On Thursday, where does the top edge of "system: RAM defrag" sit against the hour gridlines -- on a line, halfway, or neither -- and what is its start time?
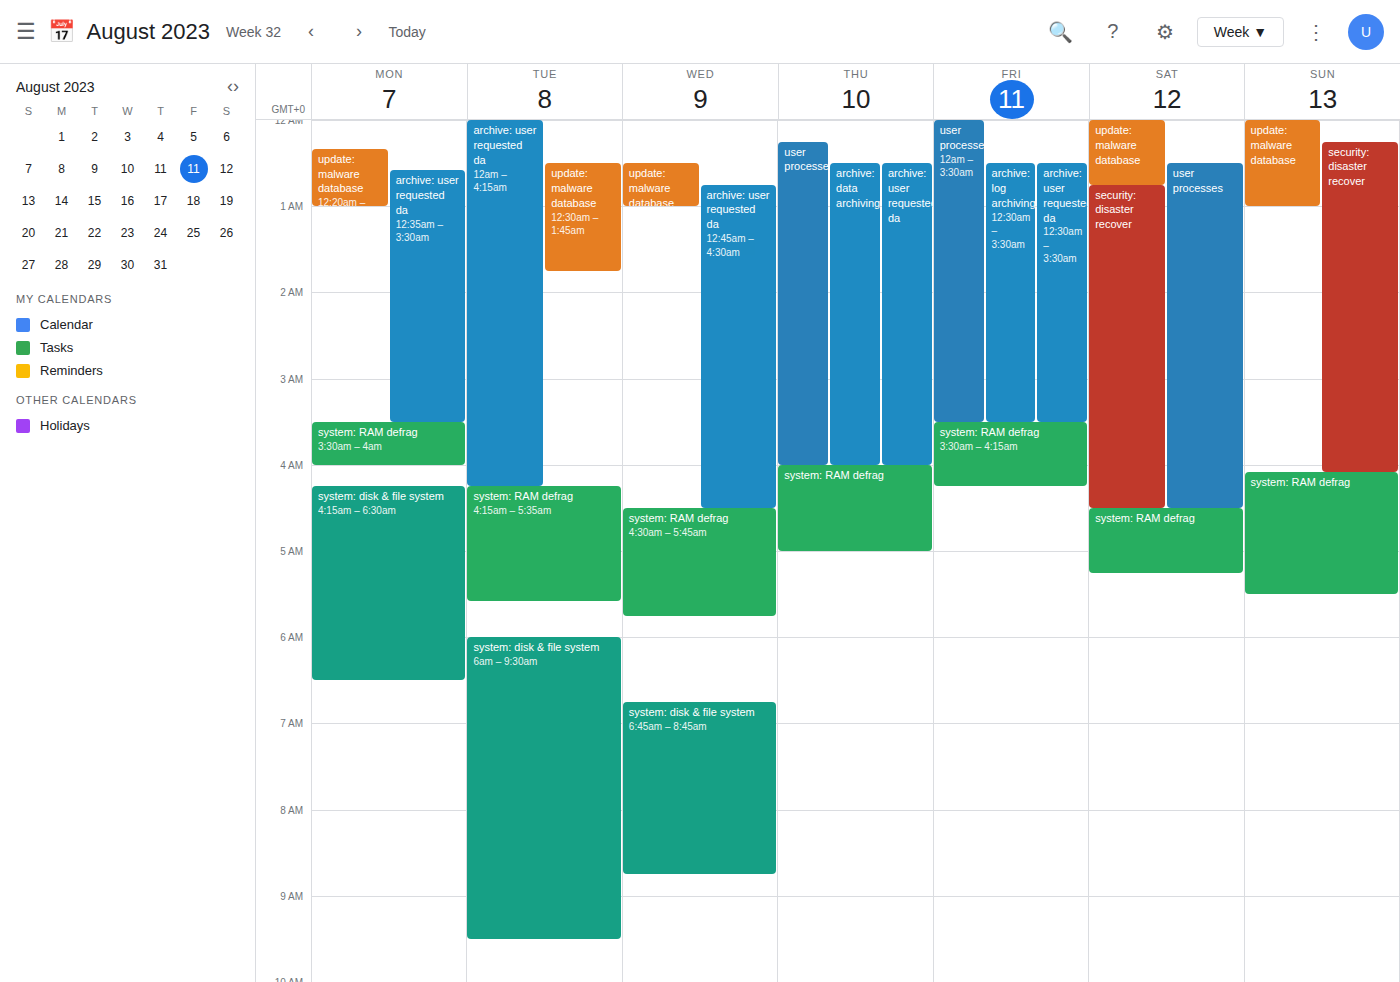
4:00 AM -- exactly on the 4 AM line.